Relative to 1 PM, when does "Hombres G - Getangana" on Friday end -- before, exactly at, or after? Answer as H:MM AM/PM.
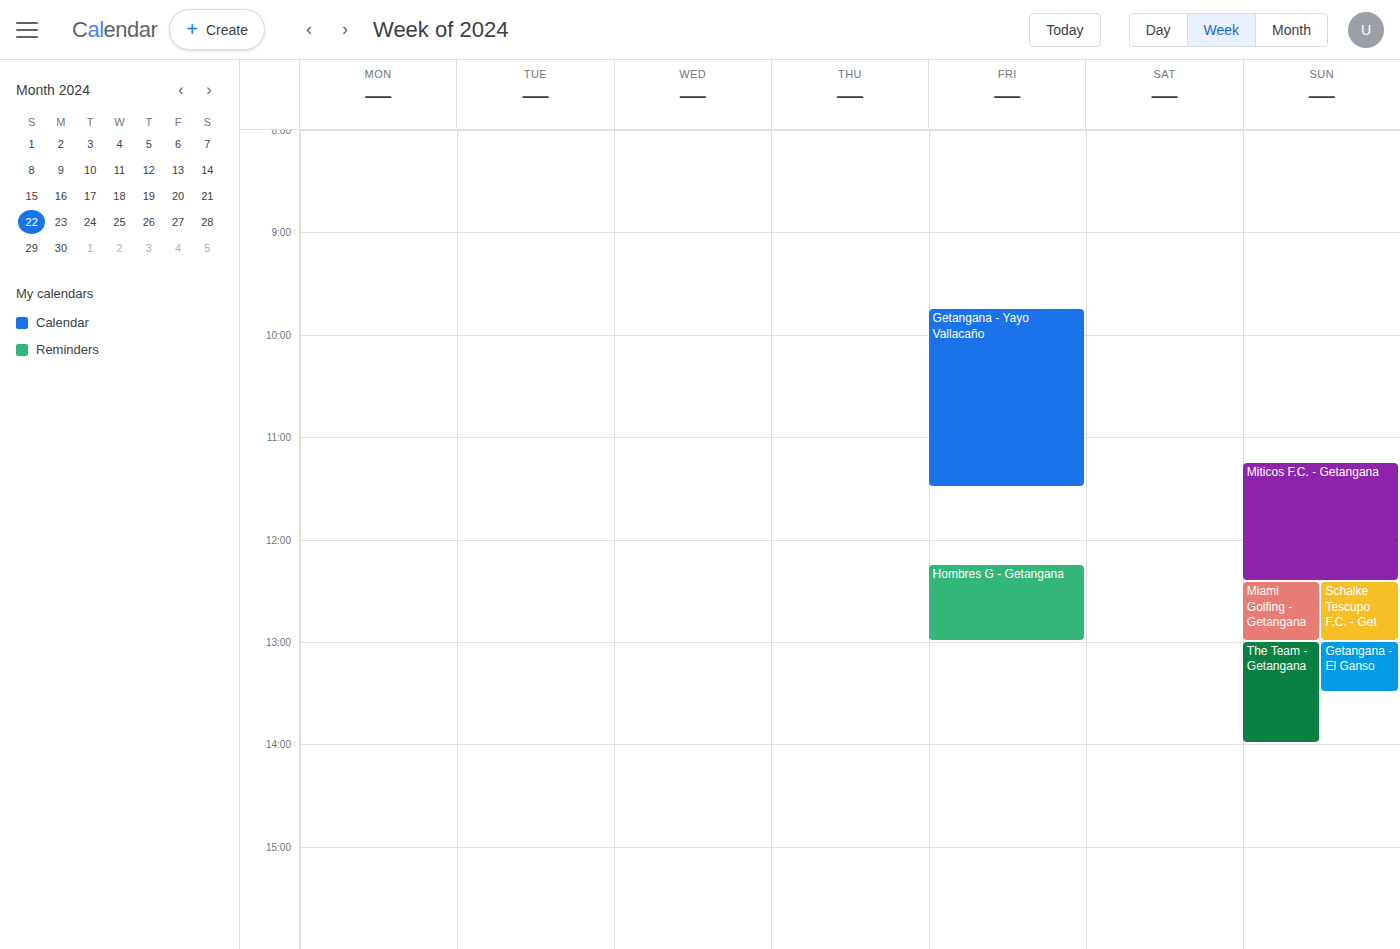
1:00 PM -- exactly at 1 PM, on the 1 PM line.